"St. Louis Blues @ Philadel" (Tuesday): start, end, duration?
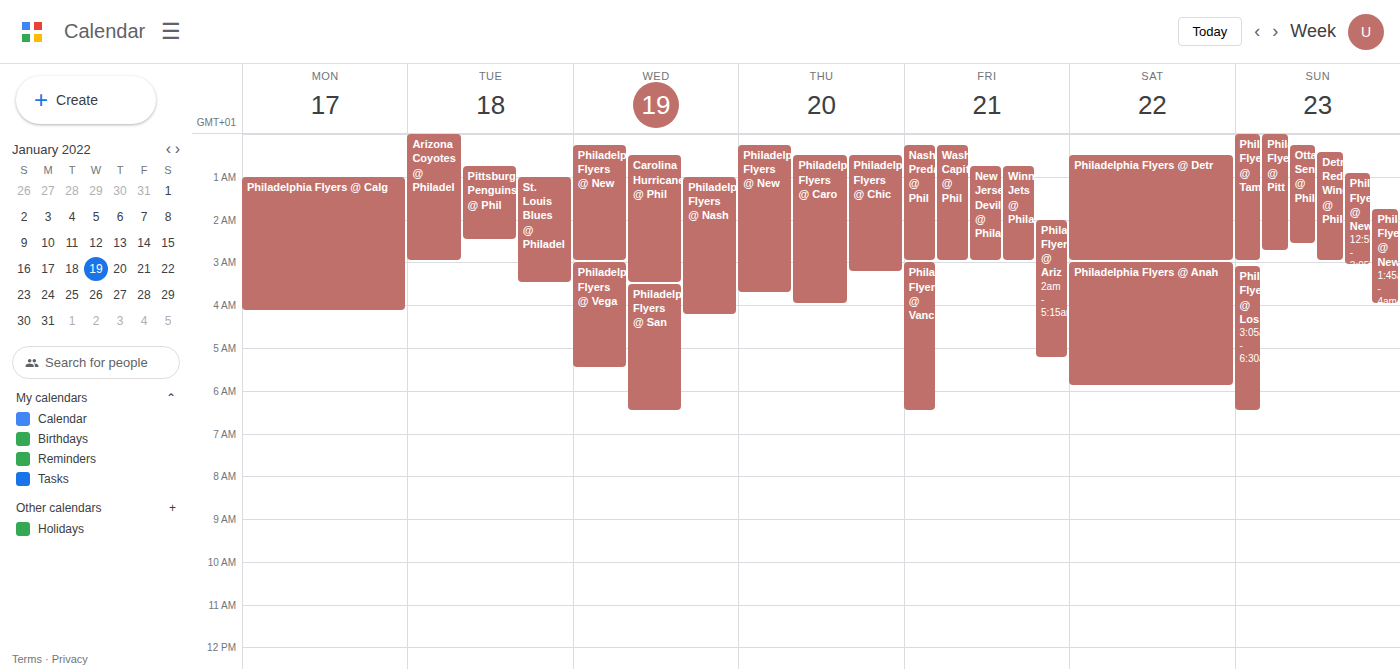
1:00 AM to 3:30 AM, 2 hours 30 minutes